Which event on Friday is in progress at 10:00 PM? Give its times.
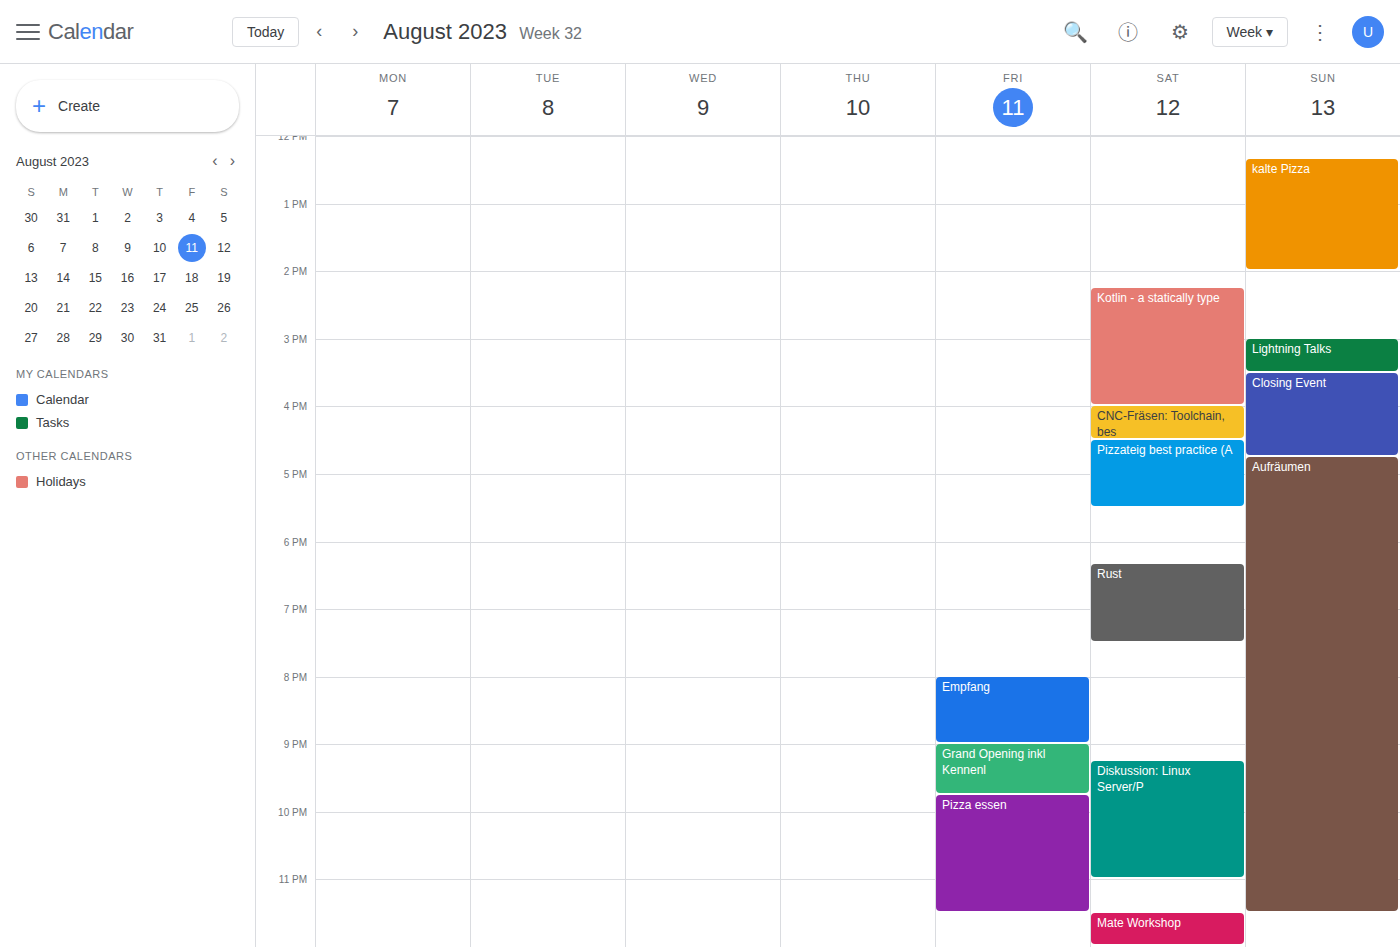
"Pizza essen", 9:45 PM to 11:30 PM